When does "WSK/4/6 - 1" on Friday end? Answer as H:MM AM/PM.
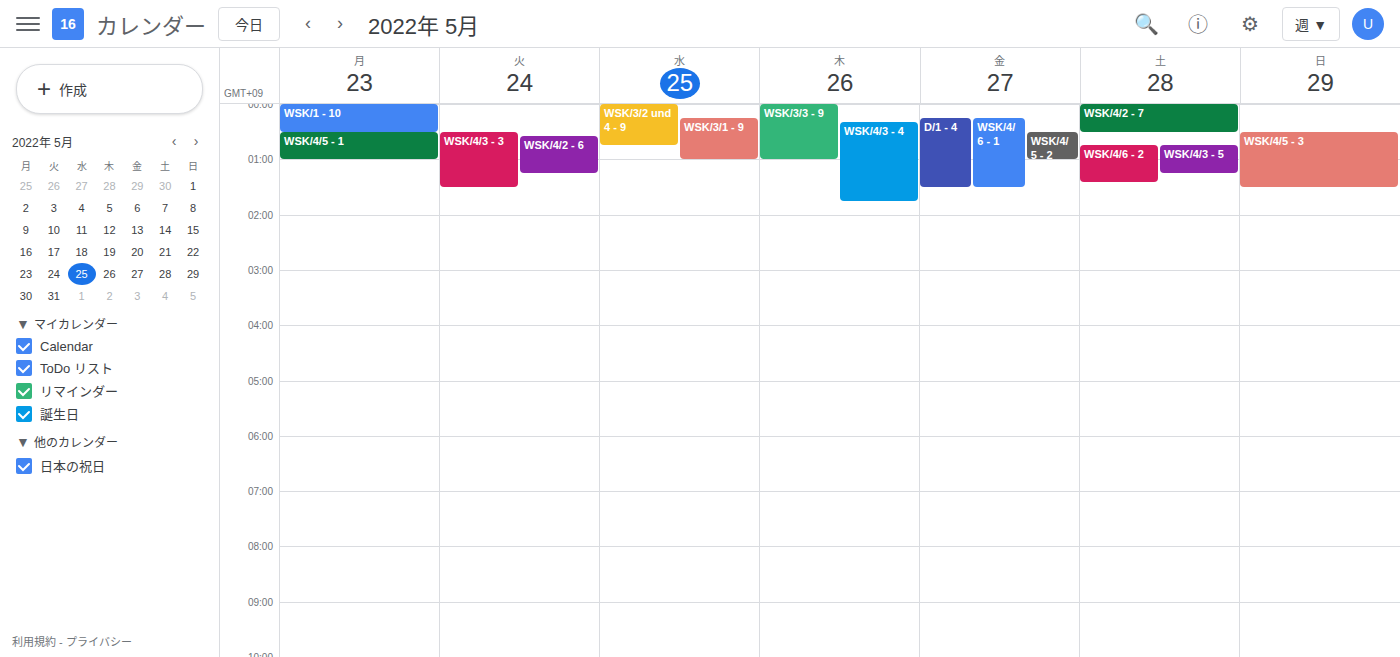
1:30 AM